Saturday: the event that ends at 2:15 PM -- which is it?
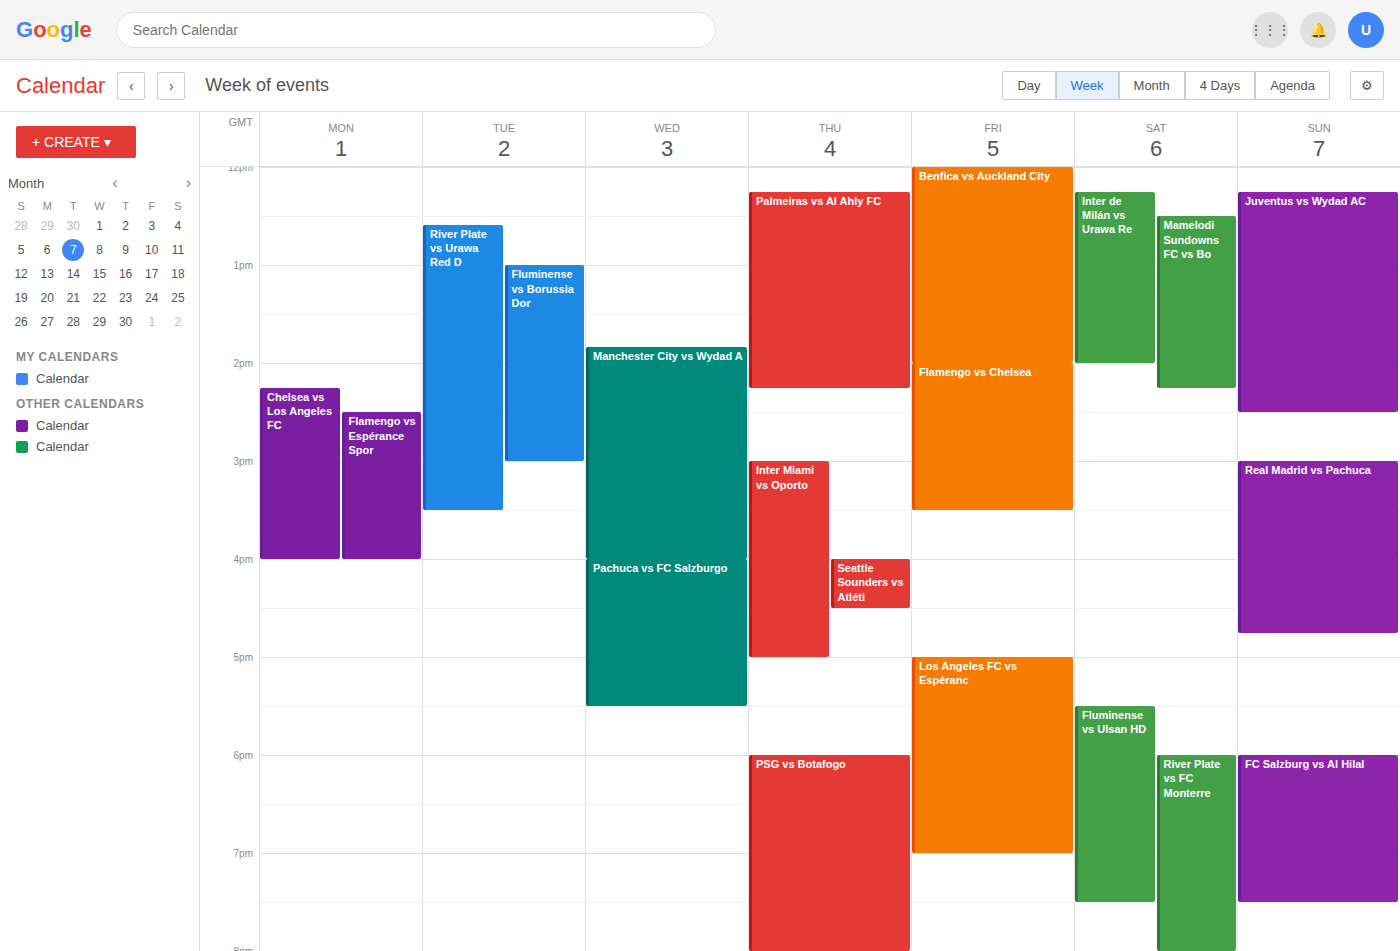
"Mamelodi Sundowns FC vs Bo"